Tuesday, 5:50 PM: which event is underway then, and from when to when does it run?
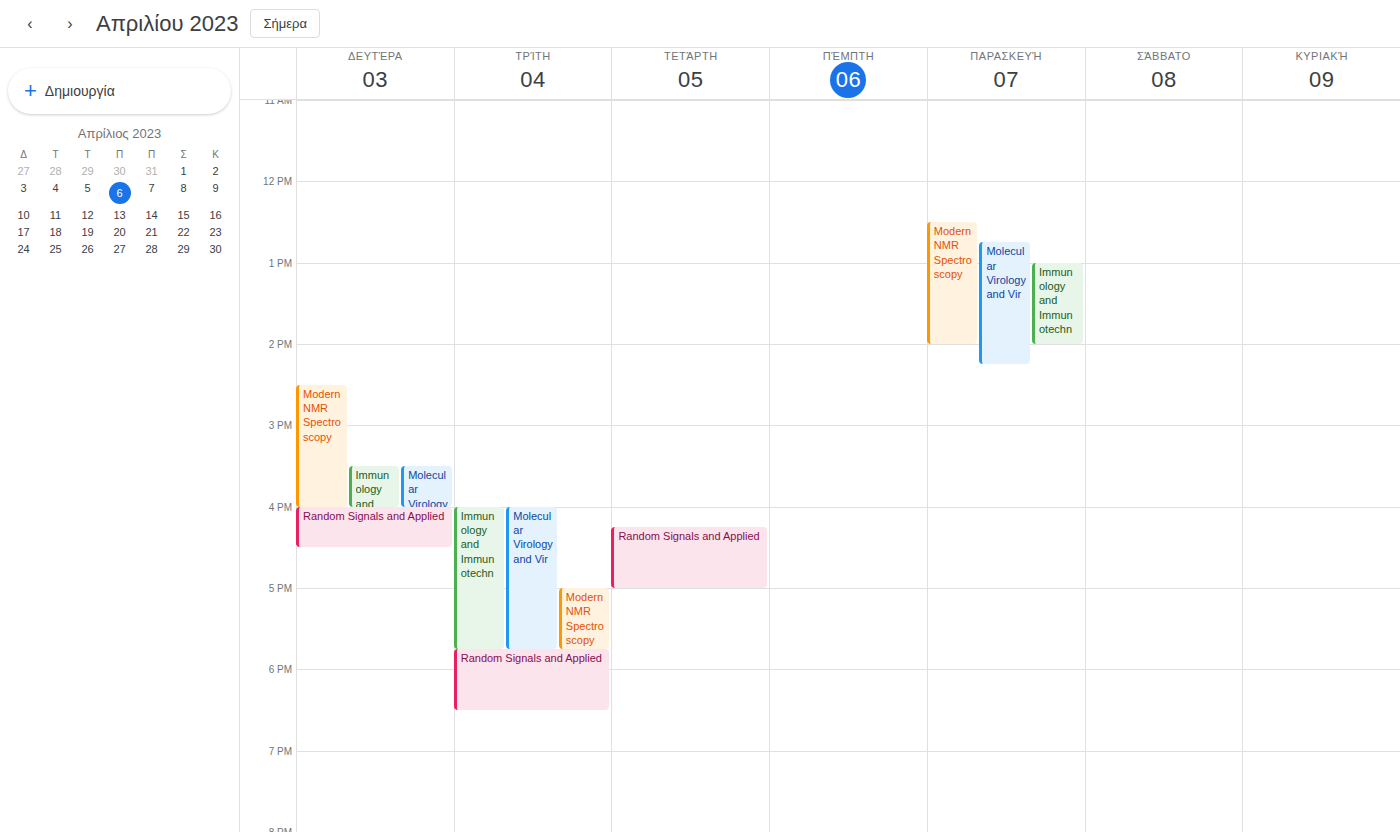
"Random Signals and Applied", 5:45 PM to 6:30 PM